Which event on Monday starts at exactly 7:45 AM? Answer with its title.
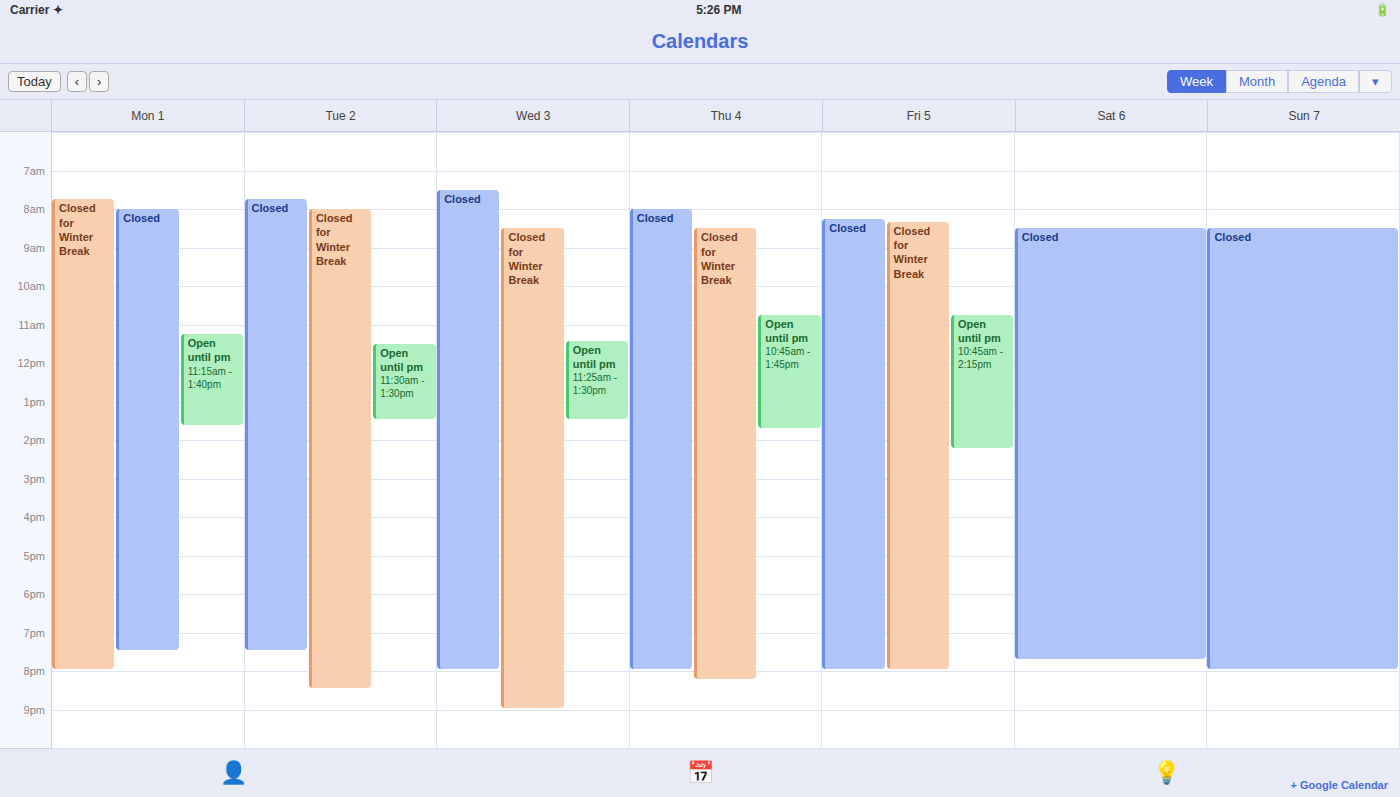
"Closed for Winter Break"